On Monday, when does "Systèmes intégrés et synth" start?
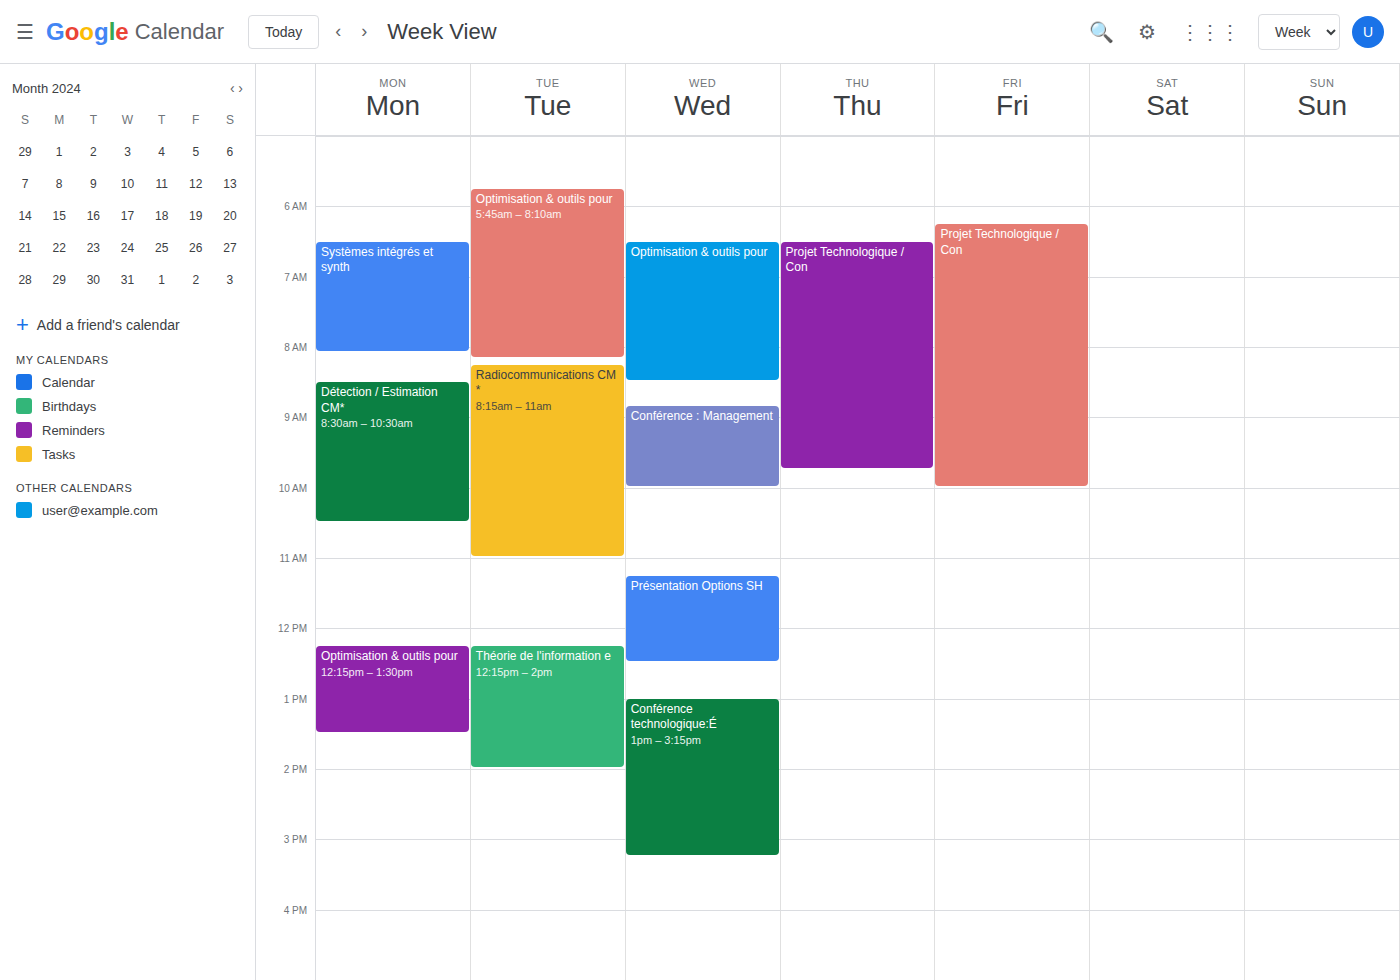
6:30 AM